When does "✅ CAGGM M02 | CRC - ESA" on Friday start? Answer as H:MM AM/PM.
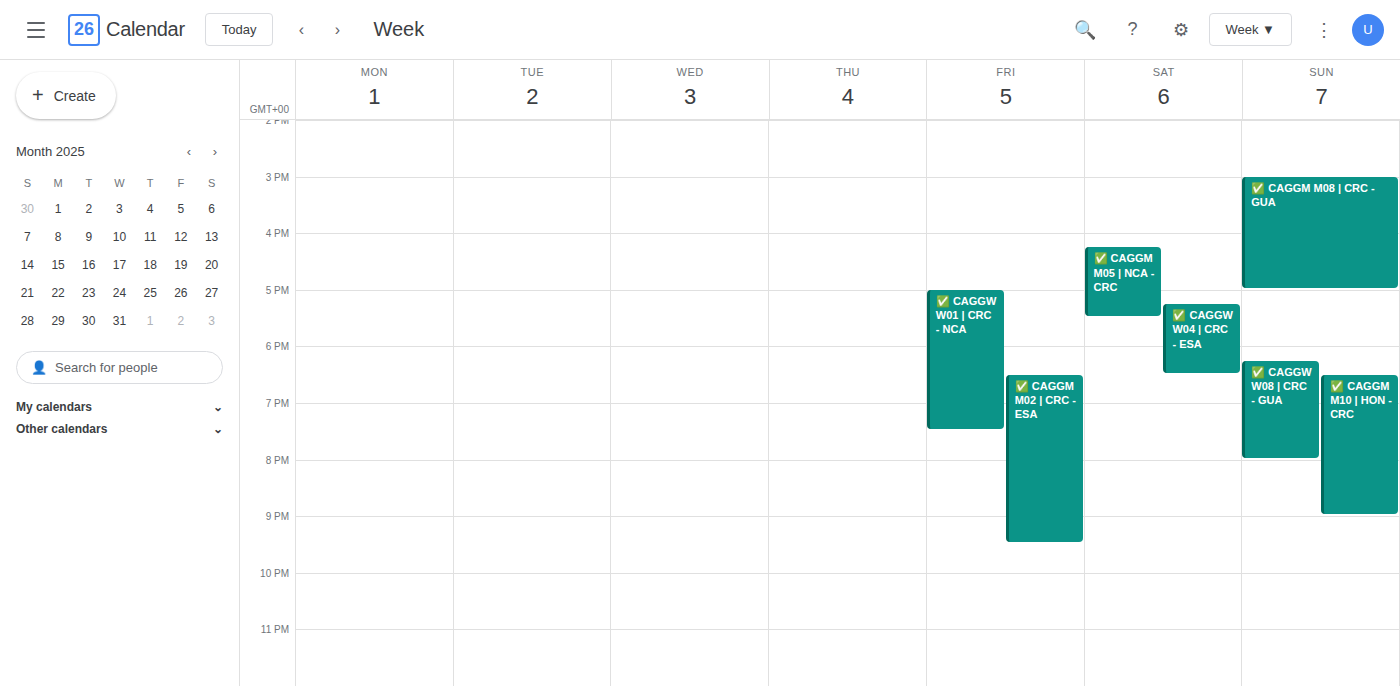
6:30 PM